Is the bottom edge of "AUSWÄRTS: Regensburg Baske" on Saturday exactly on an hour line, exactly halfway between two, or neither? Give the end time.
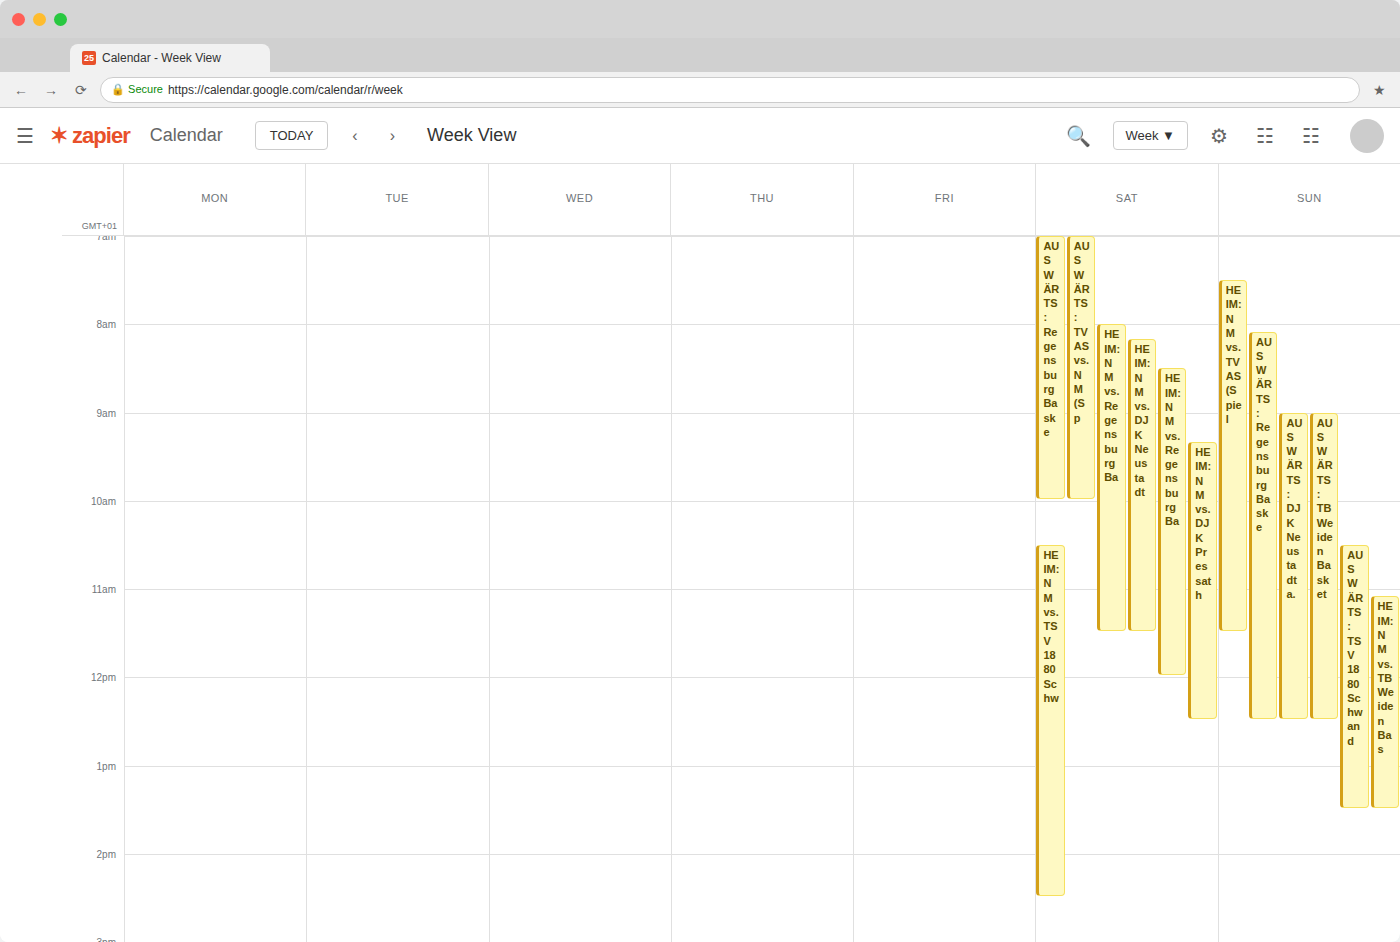
10:00 AM -- exactly on the 10 AM line.